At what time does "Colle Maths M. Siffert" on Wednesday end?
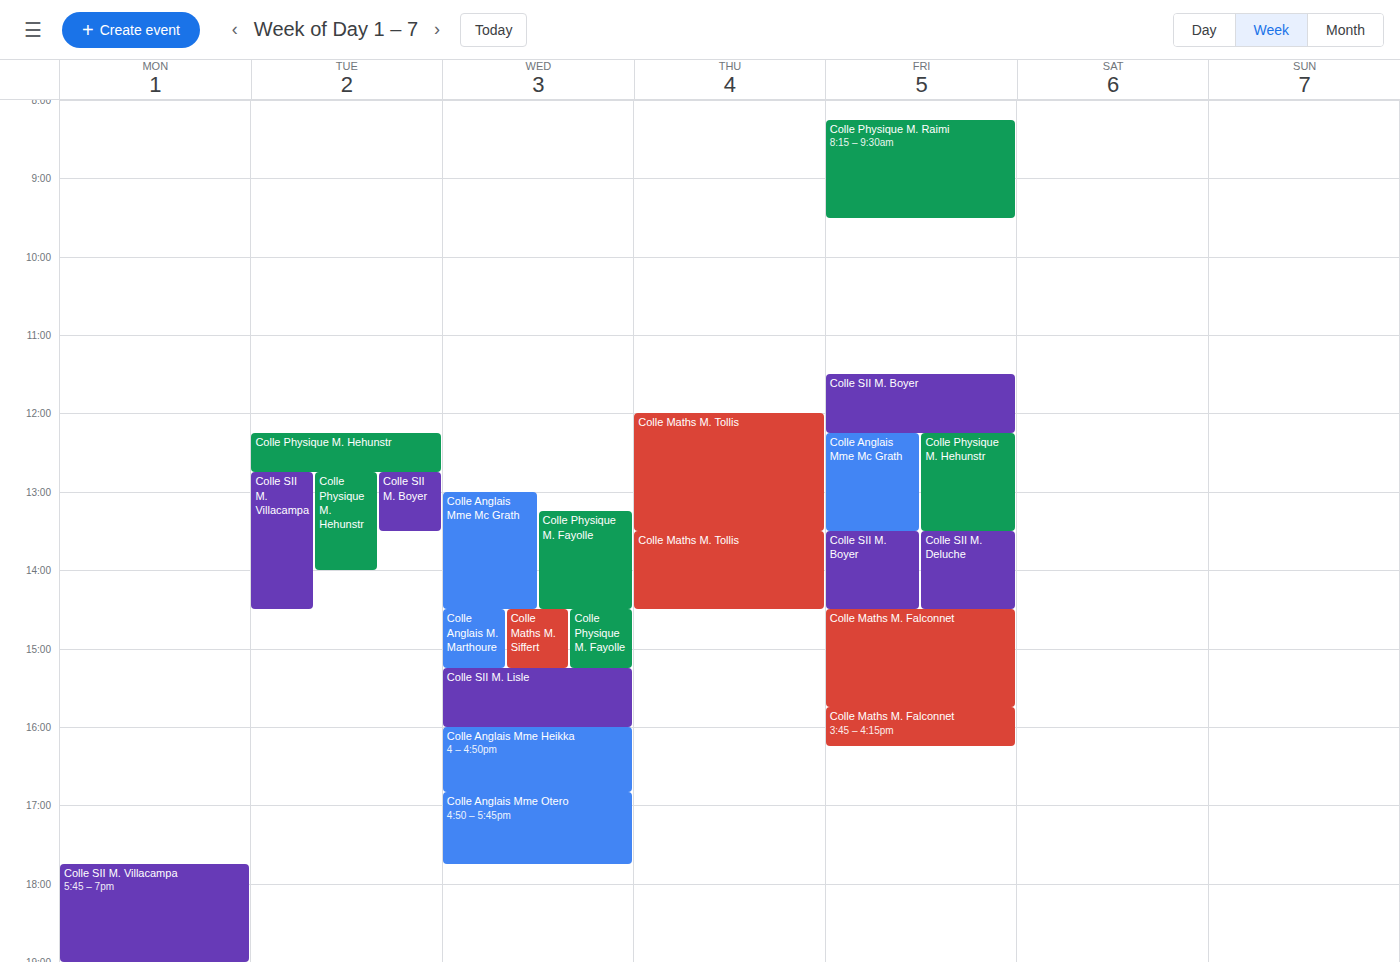
3:15 PM